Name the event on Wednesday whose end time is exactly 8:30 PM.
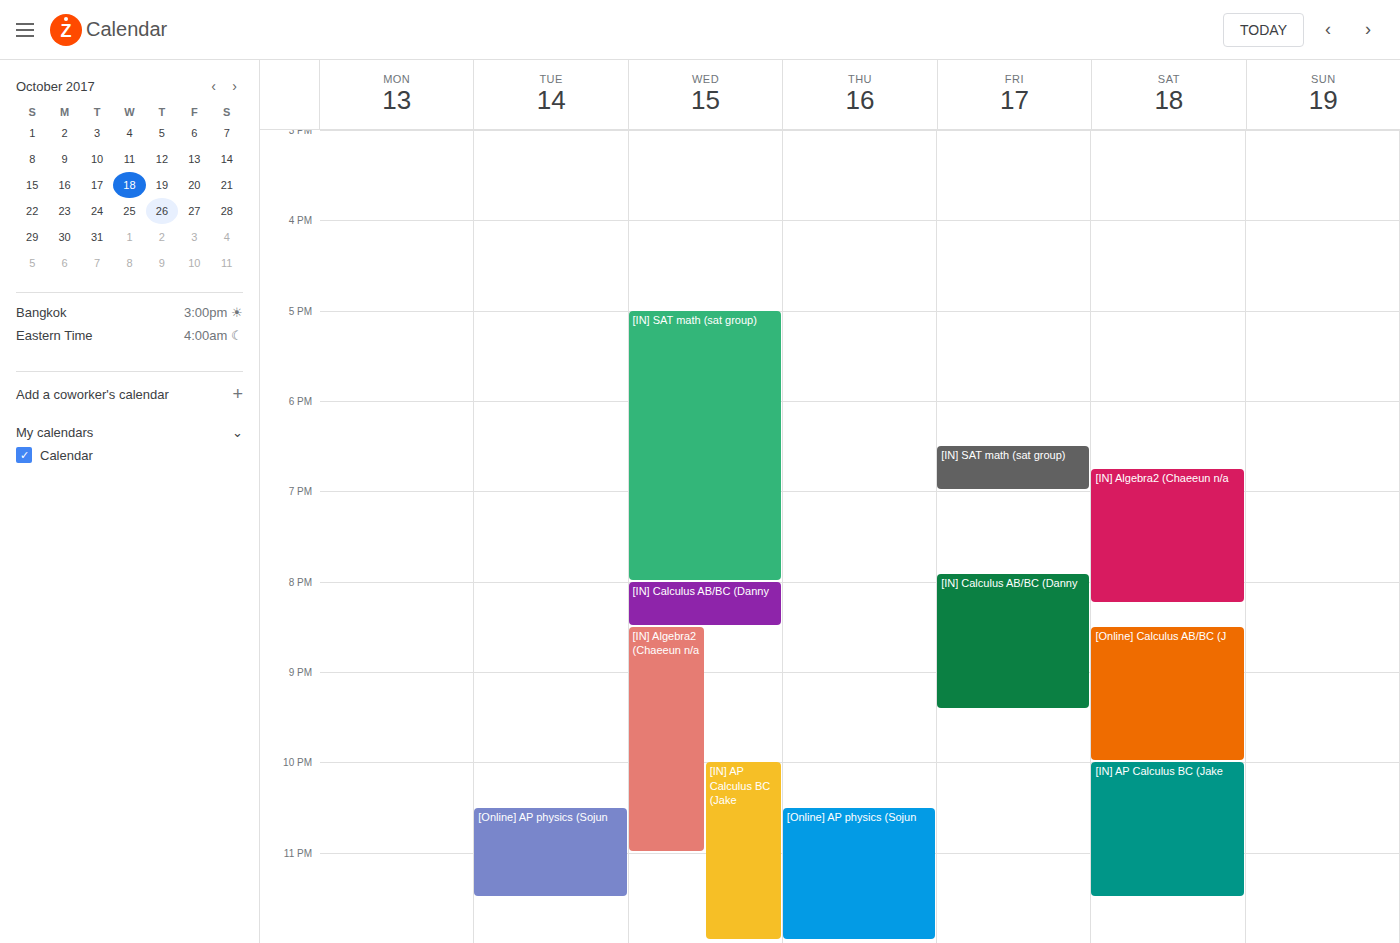
"[IN] Calculus AB/BC (Danny"